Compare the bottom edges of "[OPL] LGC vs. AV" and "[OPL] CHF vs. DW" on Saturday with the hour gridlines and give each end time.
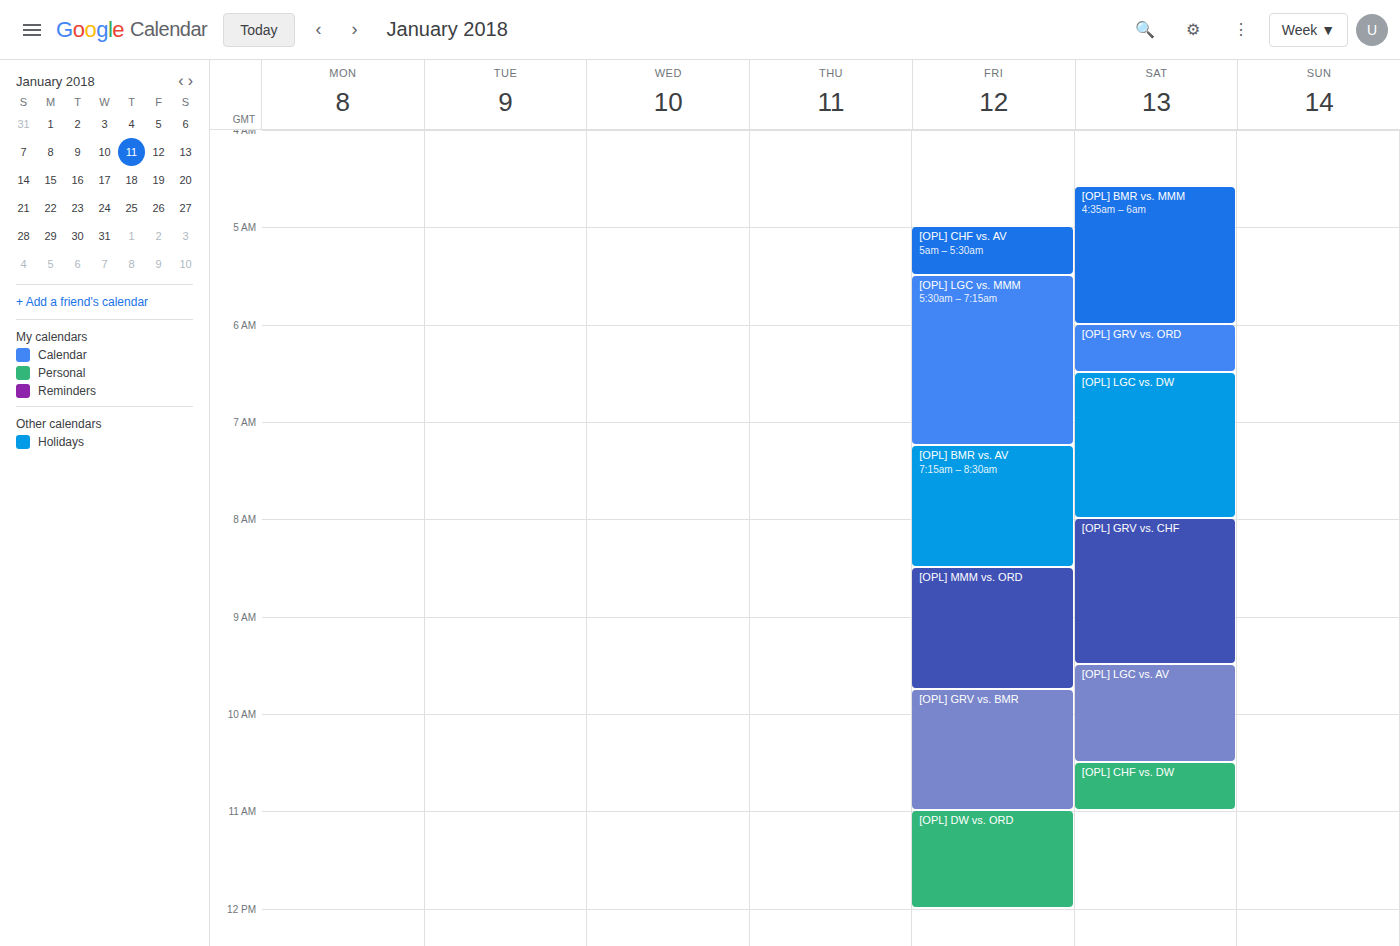
"[OPL] LGC vs. AV": 10:30 AM, halfway between the 10 AM and 11 AM lines. "[OPL] CHF vs. DW": 11:00 AM, exactly on the 11 AM line.